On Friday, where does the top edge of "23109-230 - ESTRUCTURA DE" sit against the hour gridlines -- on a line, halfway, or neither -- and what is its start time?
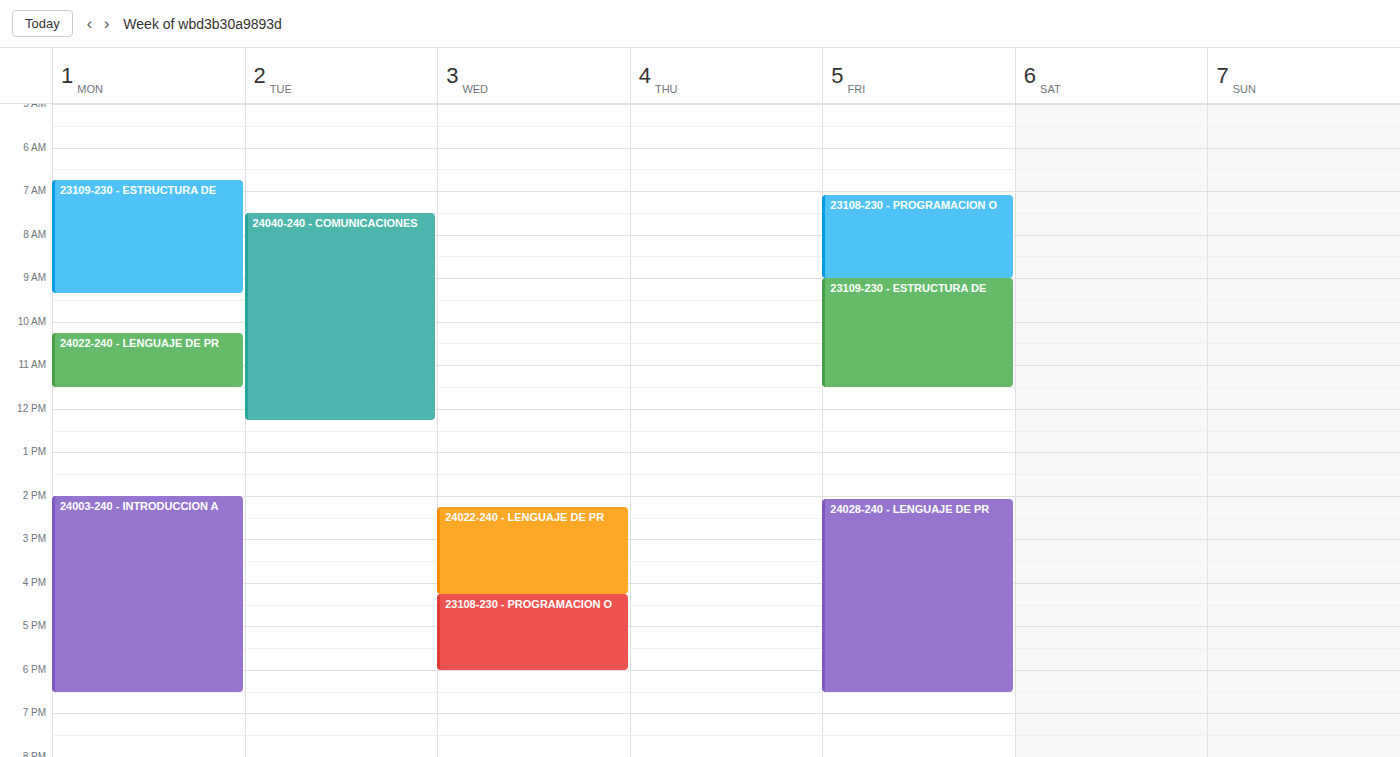
9:00 AM -- exactly on the 9 AM line.